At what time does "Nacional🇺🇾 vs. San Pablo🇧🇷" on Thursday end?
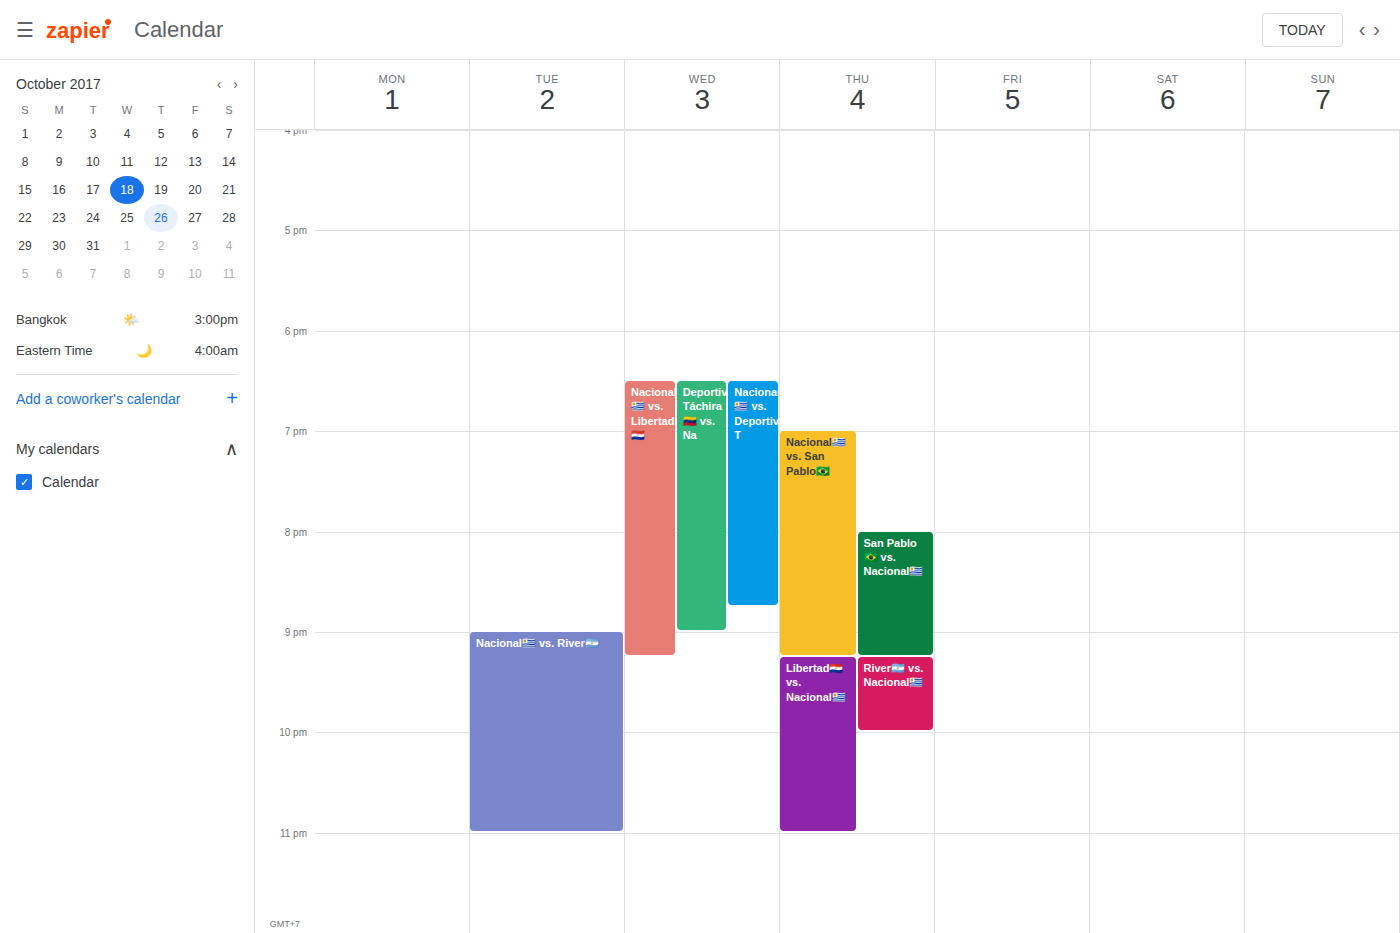
21:15